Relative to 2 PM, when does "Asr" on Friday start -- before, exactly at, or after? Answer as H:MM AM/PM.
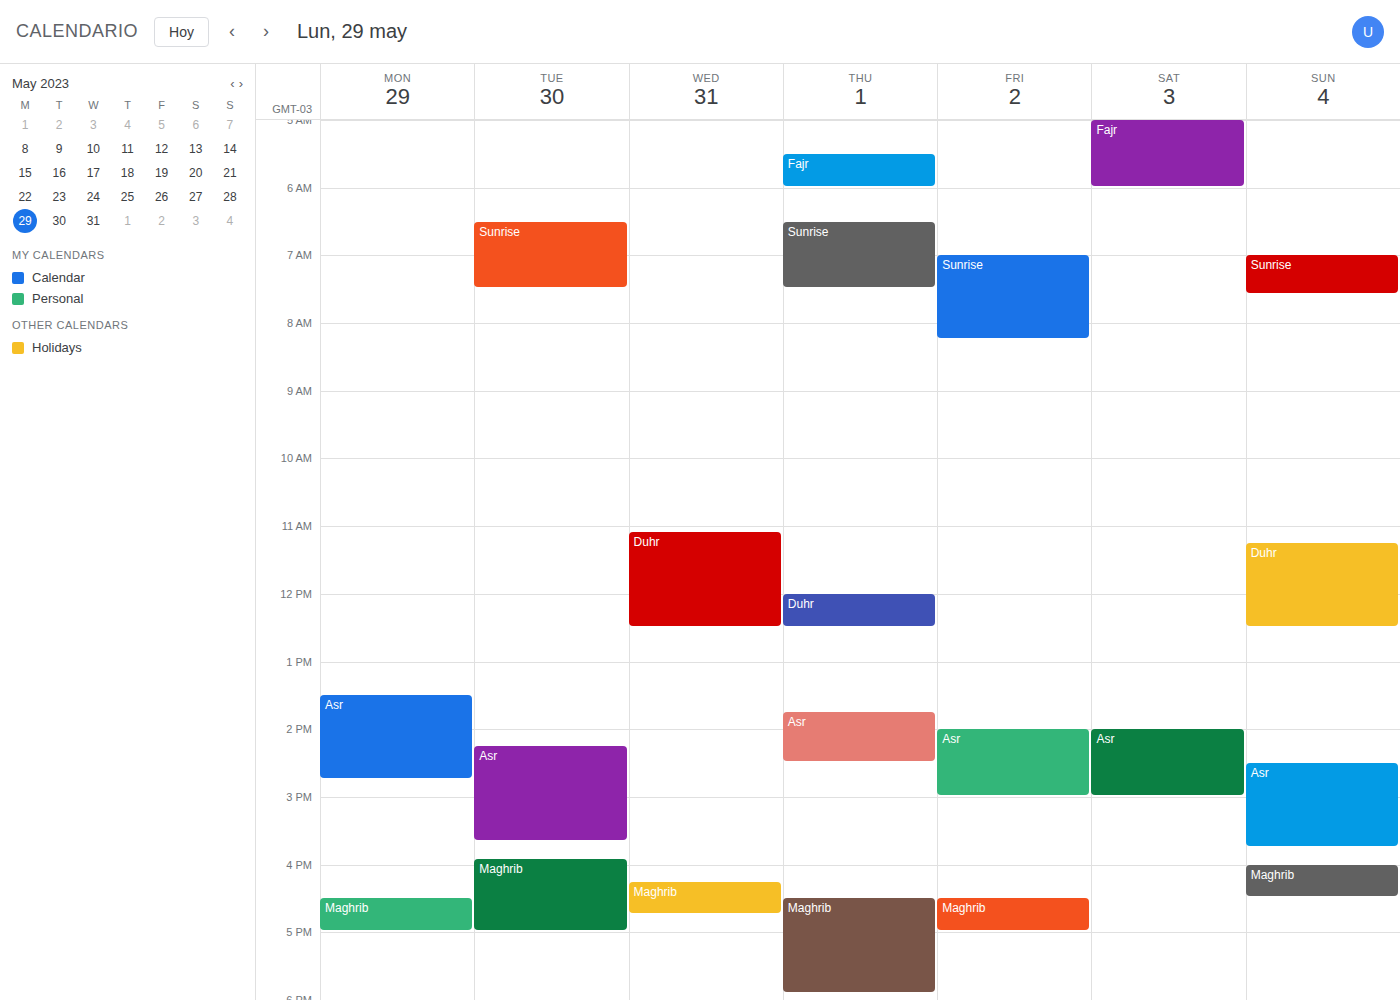
2:00 PM -- exactly at 2 PM, on the 2 PM line.